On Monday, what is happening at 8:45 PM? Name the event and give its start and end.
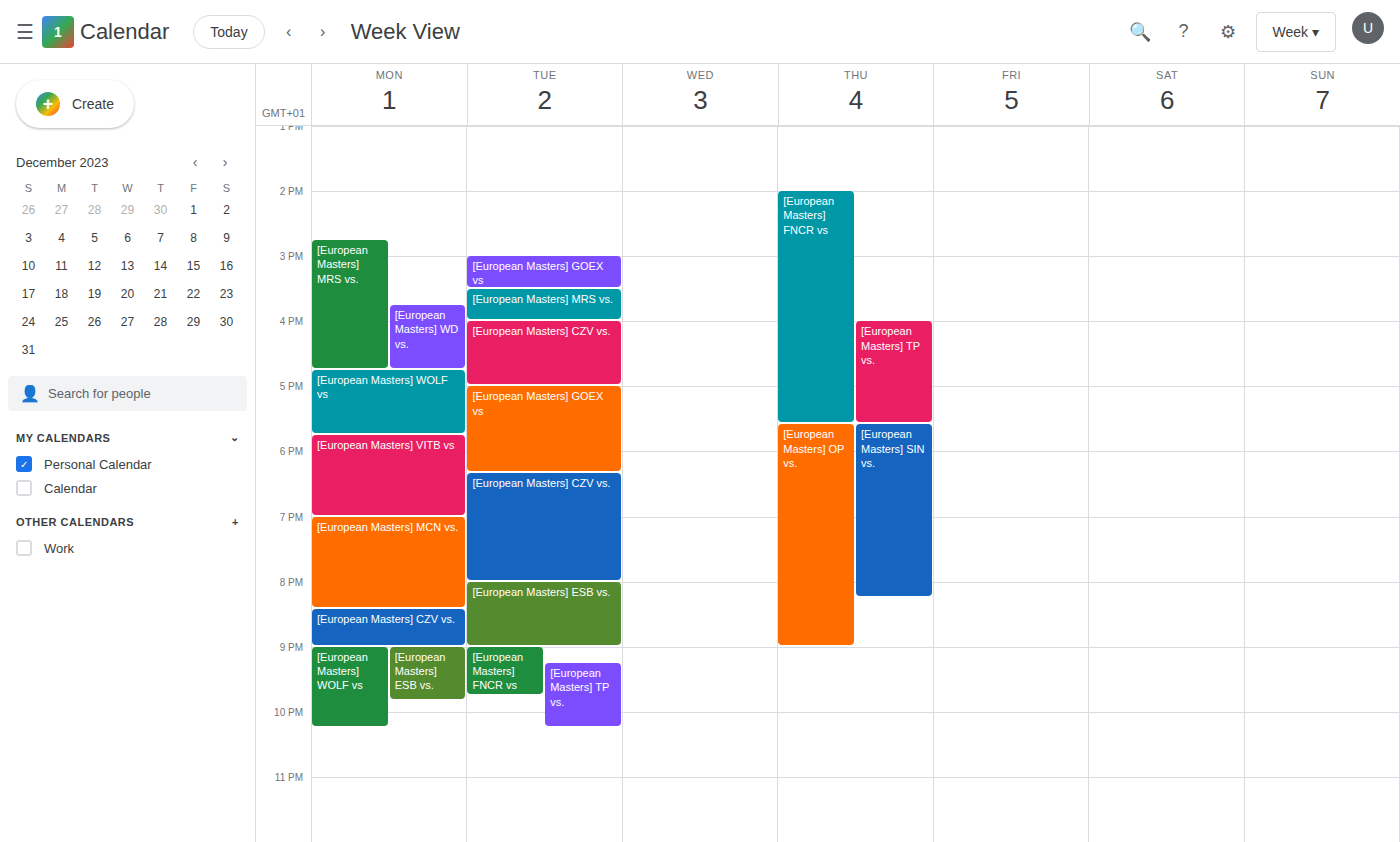
"[European Masters] CZV vs.", 8:25 PM to 9:00 PM